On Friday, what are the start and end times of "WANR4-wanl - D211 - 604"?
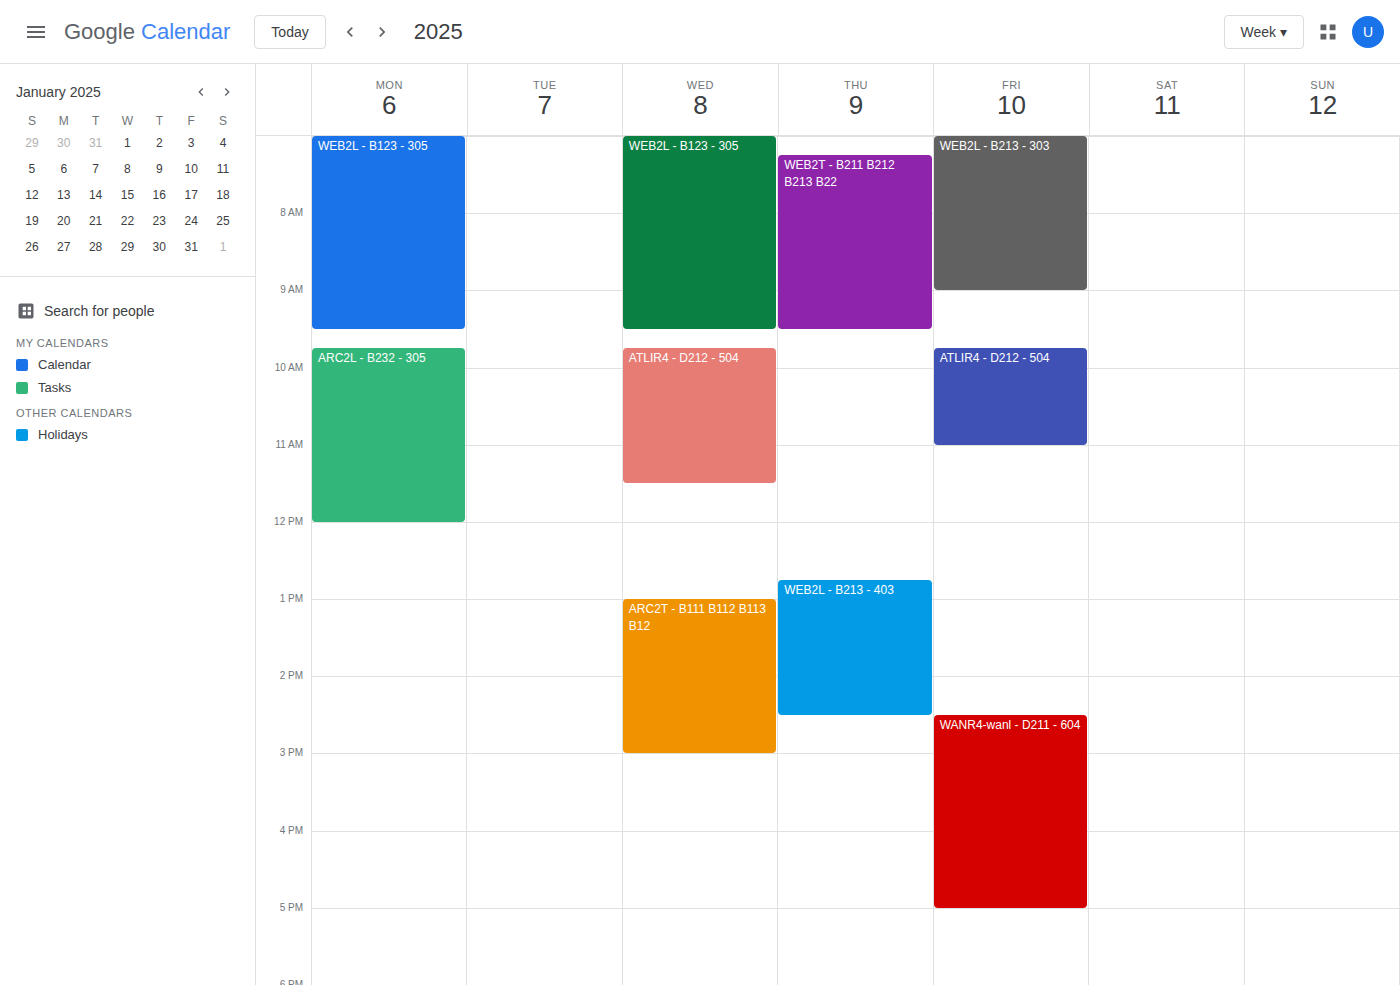
14:30 to 17:00